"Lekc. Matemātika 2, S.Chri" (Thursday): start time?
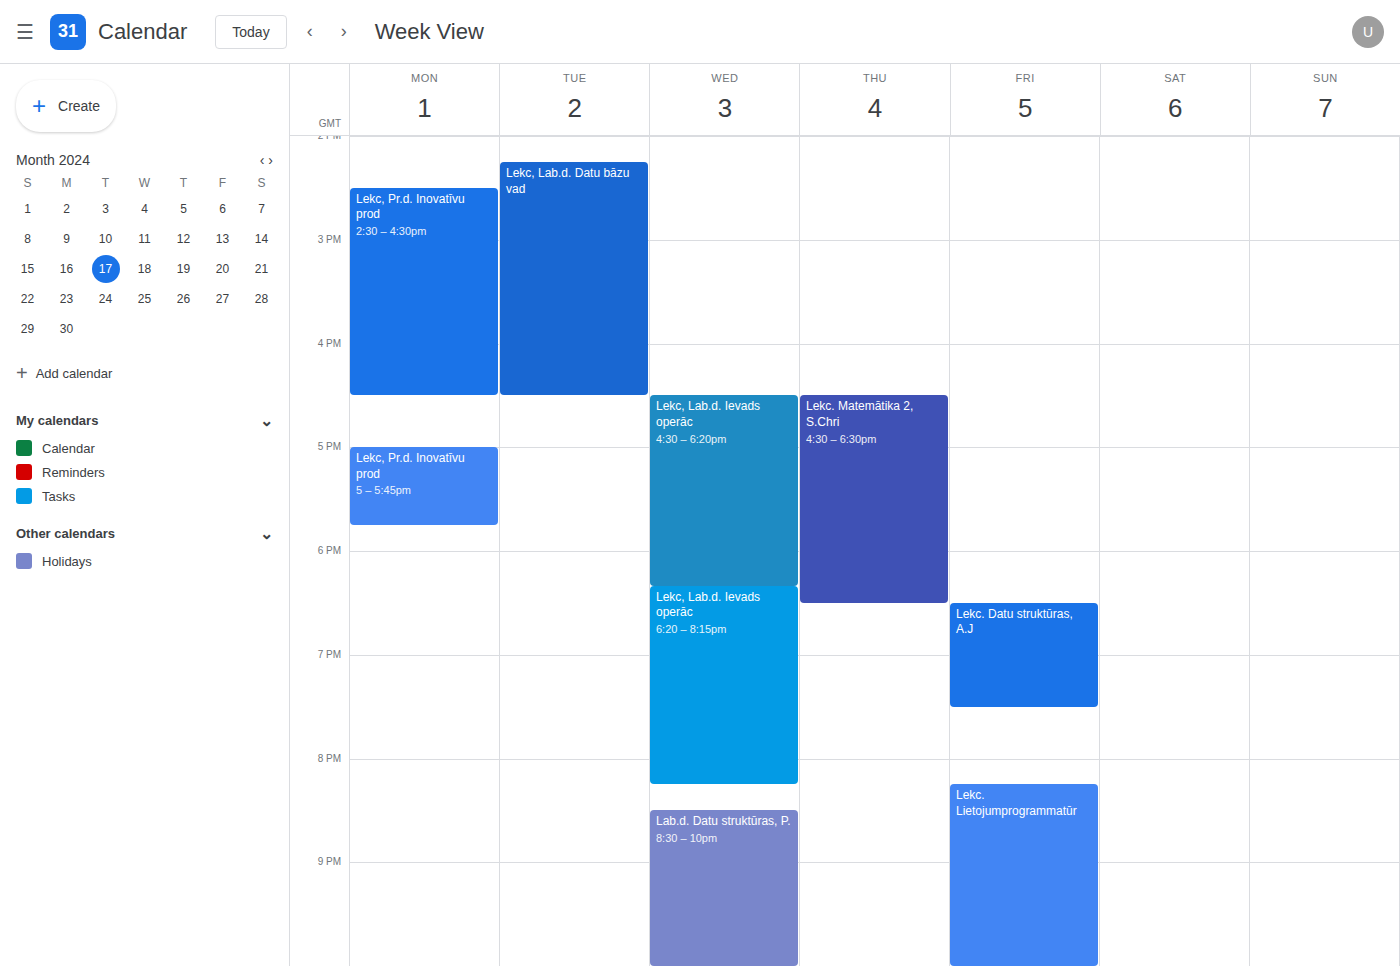
4:30 PM